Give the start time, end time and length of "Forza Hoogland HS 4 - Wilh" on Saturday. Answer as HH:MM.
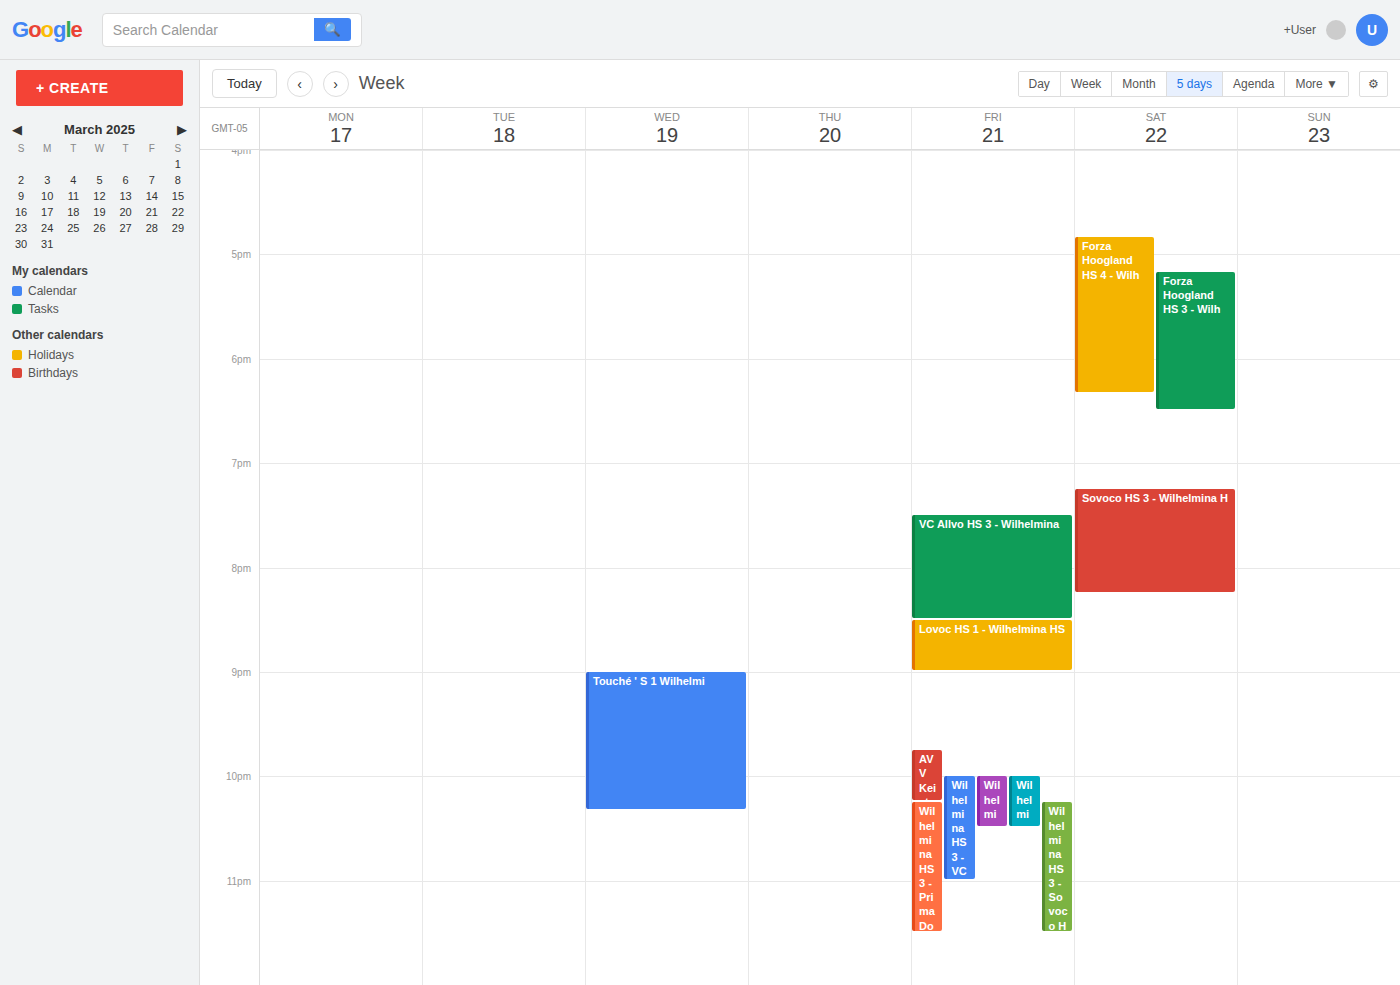
16:50 to 18:20, 1 hour 30 minutes